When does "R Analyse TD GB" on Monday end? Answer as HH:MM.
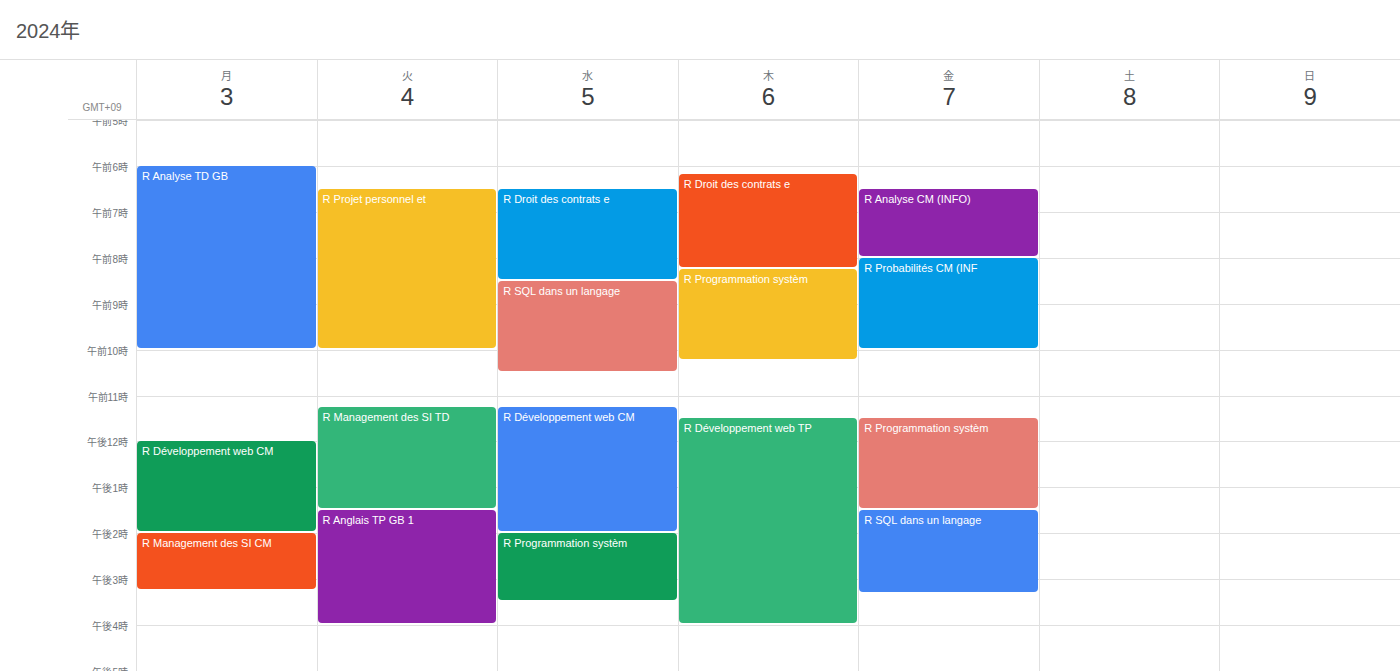
10:00